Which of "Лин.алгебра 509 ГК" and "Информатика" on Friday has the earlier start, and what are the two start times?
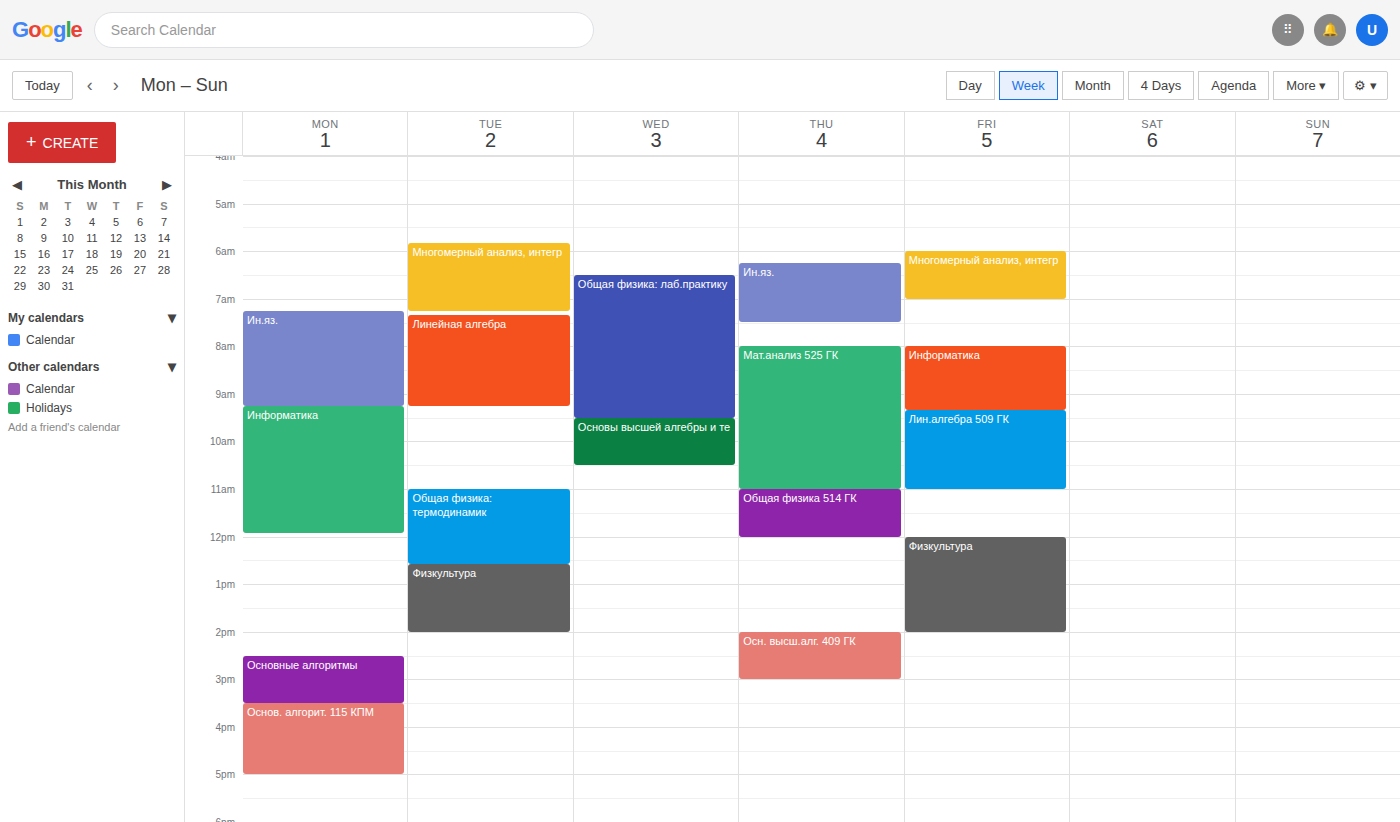
"Информатика" 8:00 AM; "Лин.алгебра 509 ГК" 9:20 AM.